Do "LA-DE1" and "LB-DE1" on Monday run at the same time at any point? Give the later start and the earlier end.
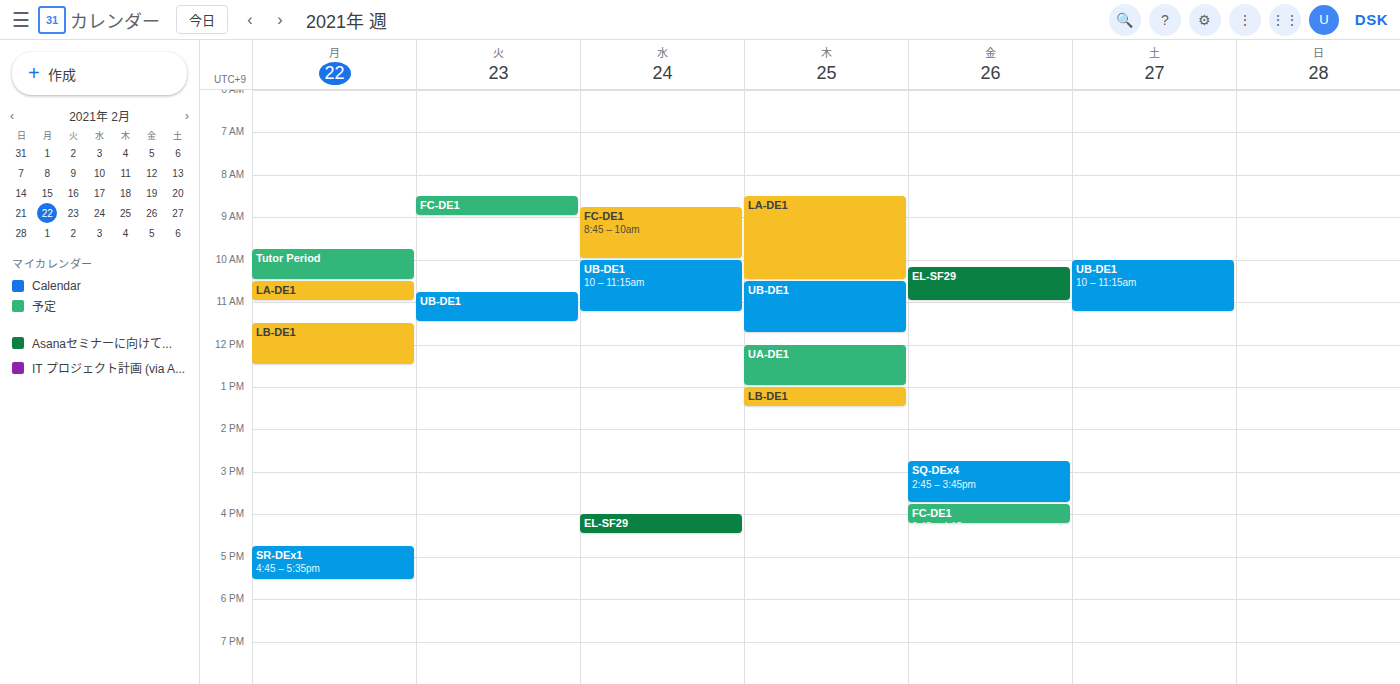
"LA-DE1" ends at 11:00 AM and "LB-DE1" starts at 11:30 AM -- no overlap.